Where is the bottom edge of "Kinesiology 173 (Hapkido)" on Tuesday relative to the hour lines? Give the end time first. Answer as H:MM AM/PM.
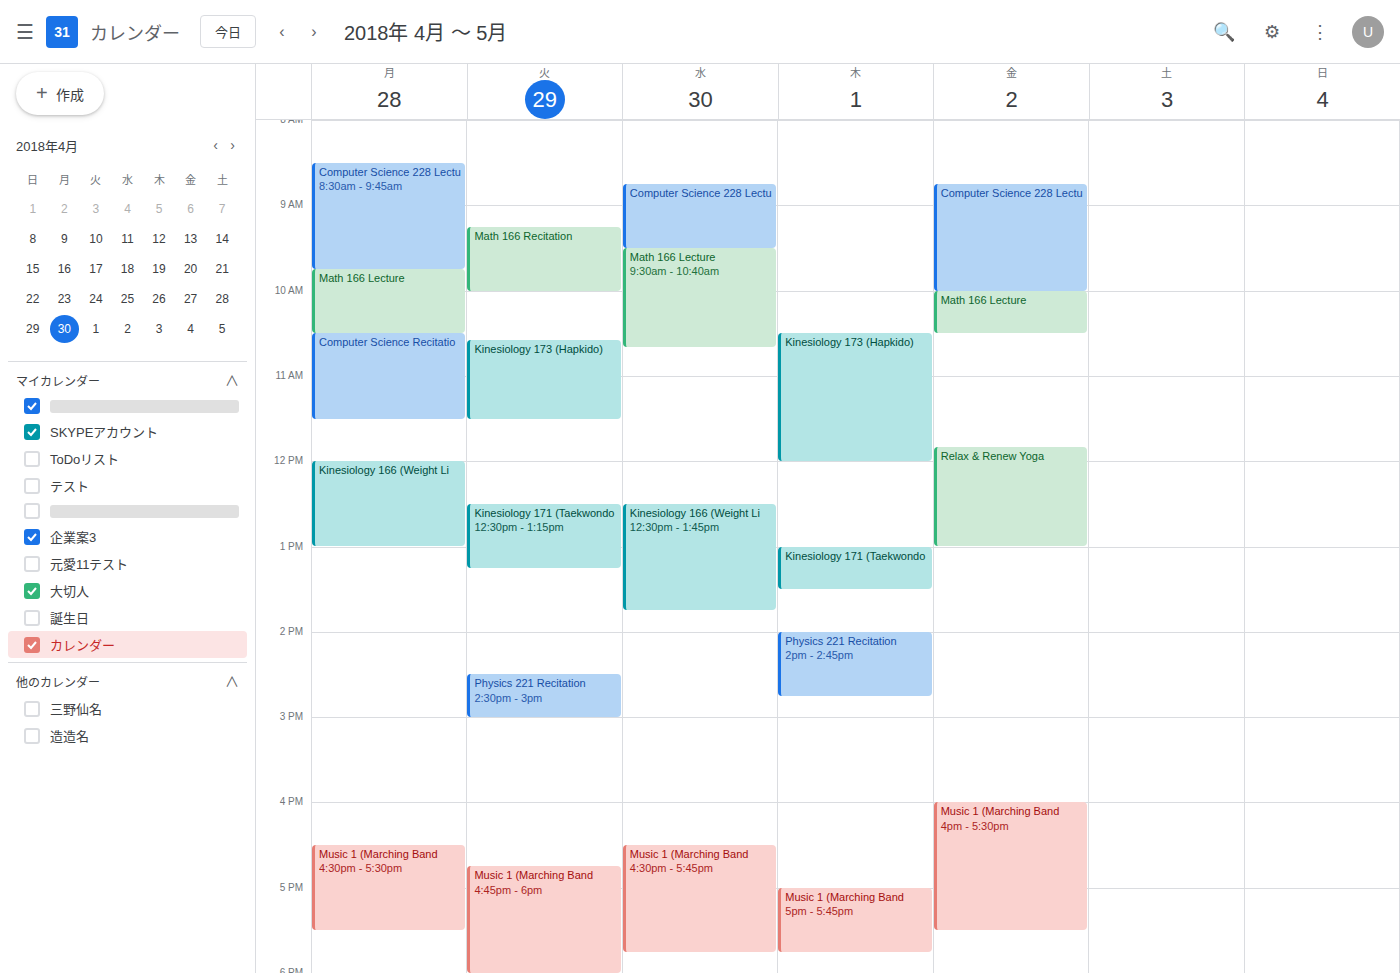
11:30 AM -- halfway between the 11 AM and 12 PM lines.